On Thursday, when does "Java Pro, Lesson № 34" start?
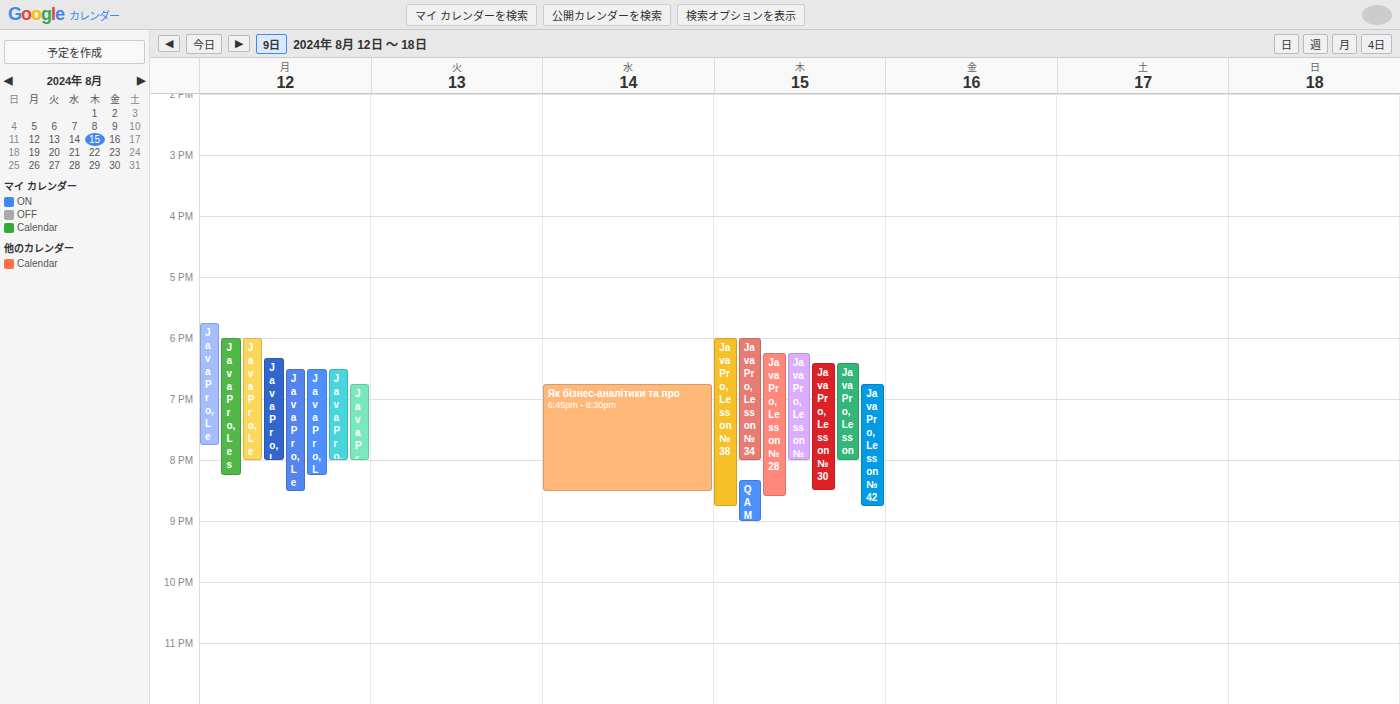
6:00 PM